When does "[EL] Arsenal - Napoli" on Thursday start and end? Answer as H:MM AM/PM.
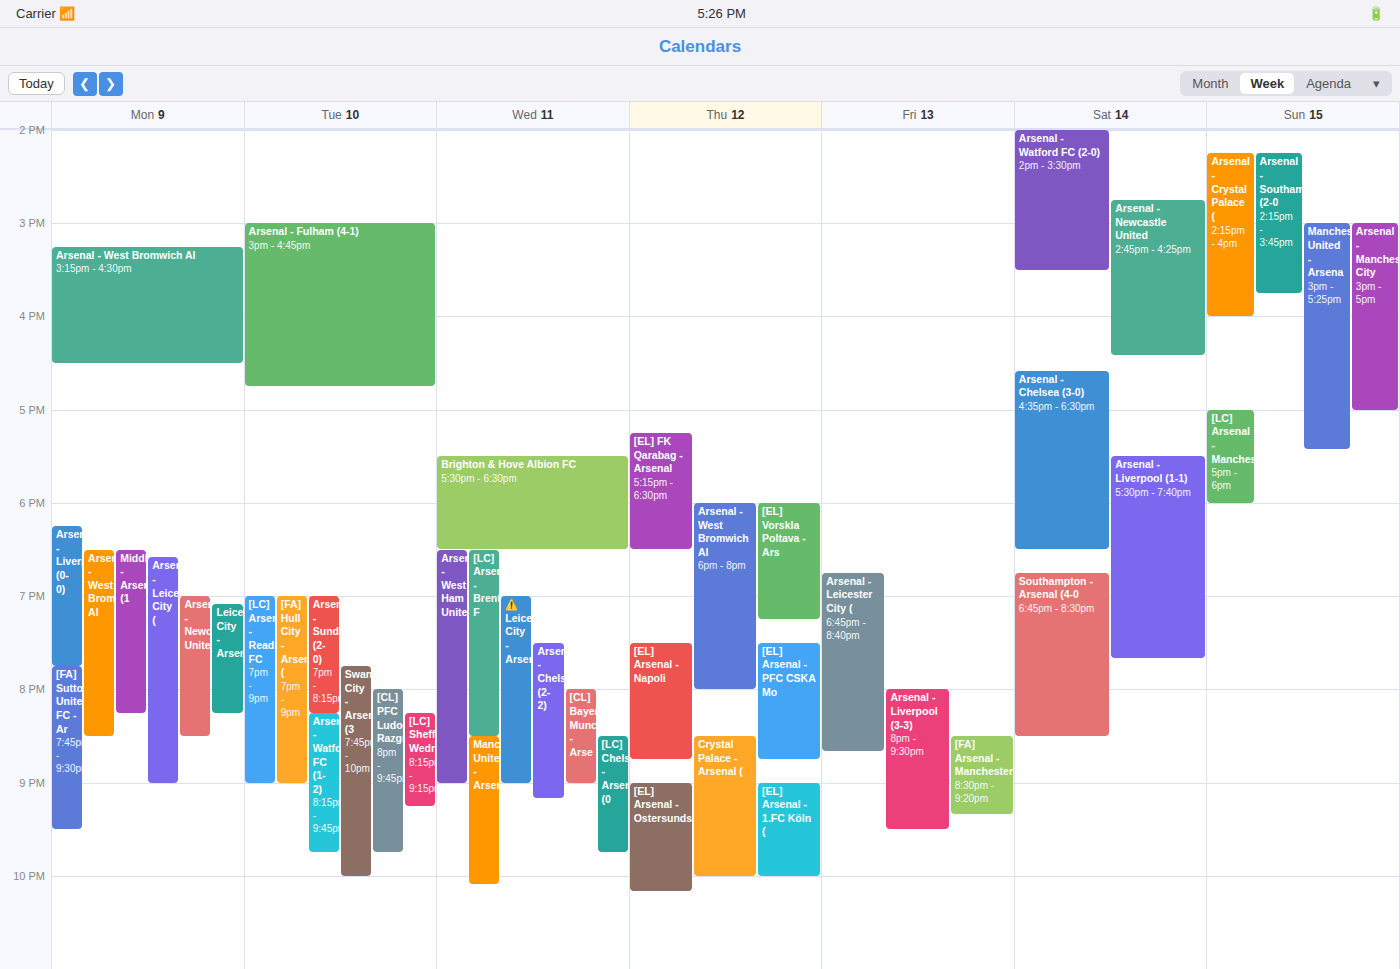
7:30 PM to 8:45 PM